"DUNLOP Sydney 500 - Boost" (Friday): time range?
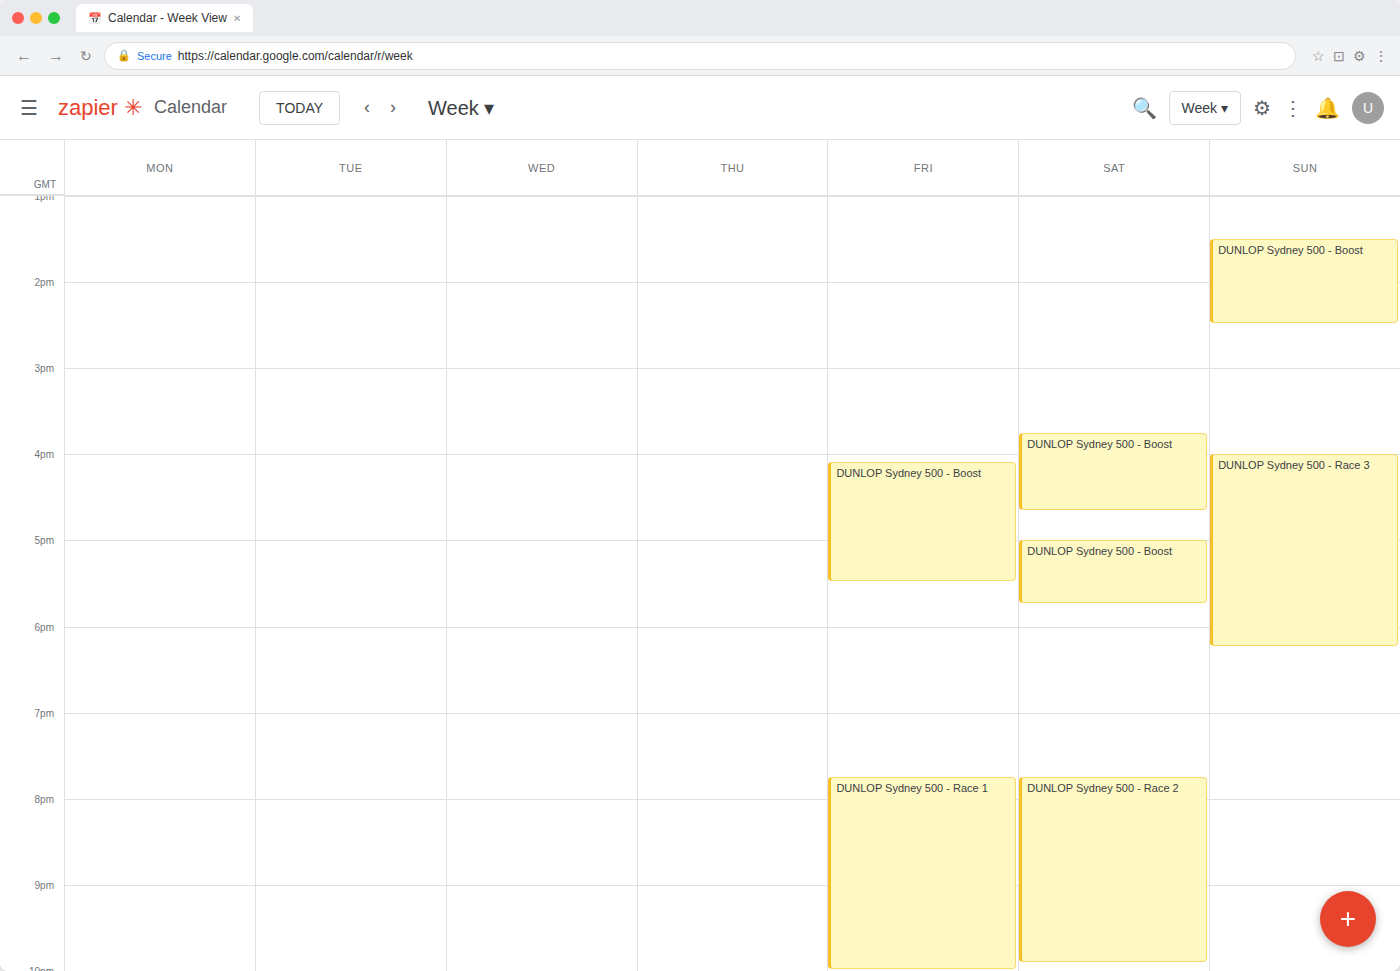
4:05 PM to 5:30 PM